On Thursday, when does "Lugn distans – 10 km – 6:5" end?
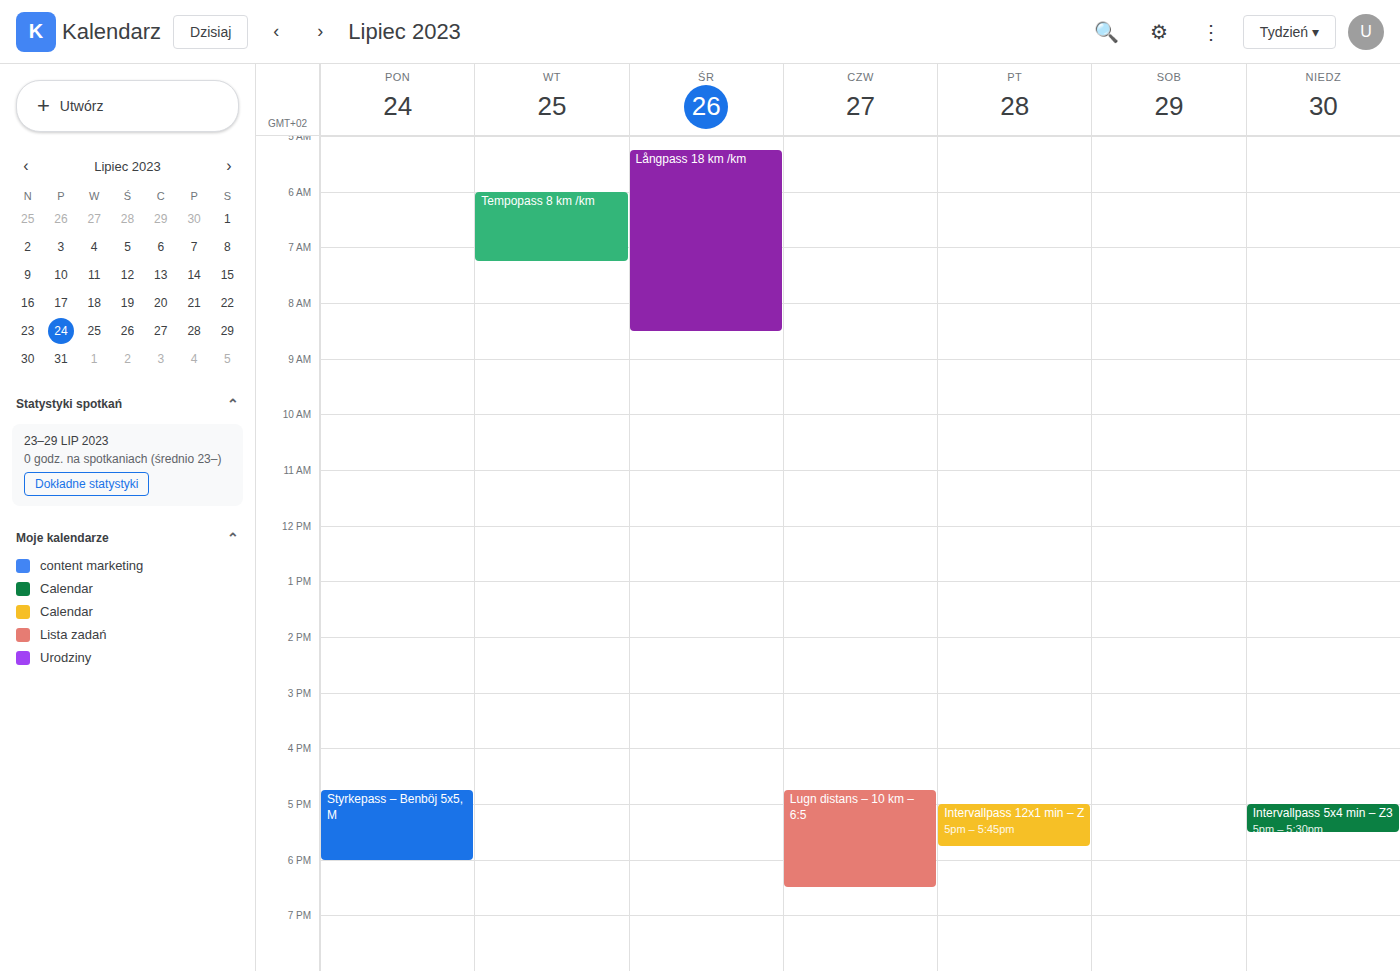
6:30 PM